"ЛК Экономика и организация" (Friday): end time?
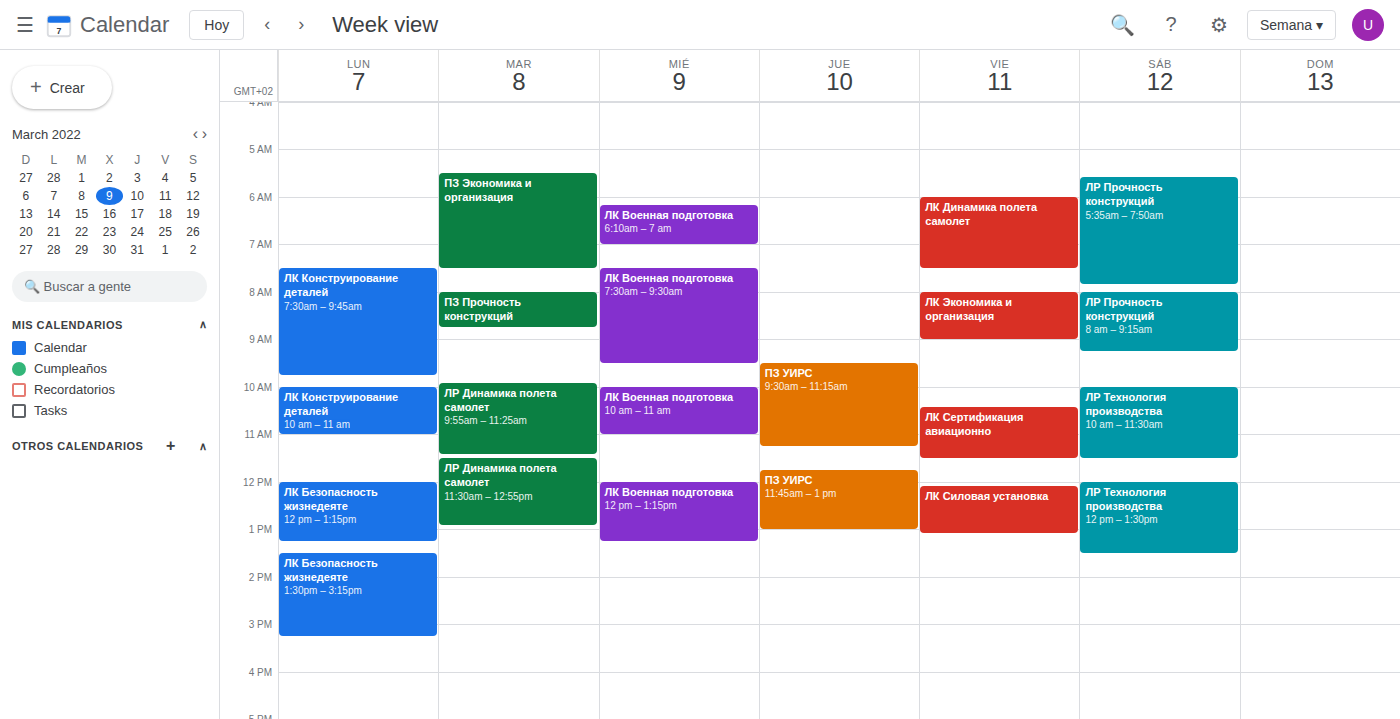
9:00 AM